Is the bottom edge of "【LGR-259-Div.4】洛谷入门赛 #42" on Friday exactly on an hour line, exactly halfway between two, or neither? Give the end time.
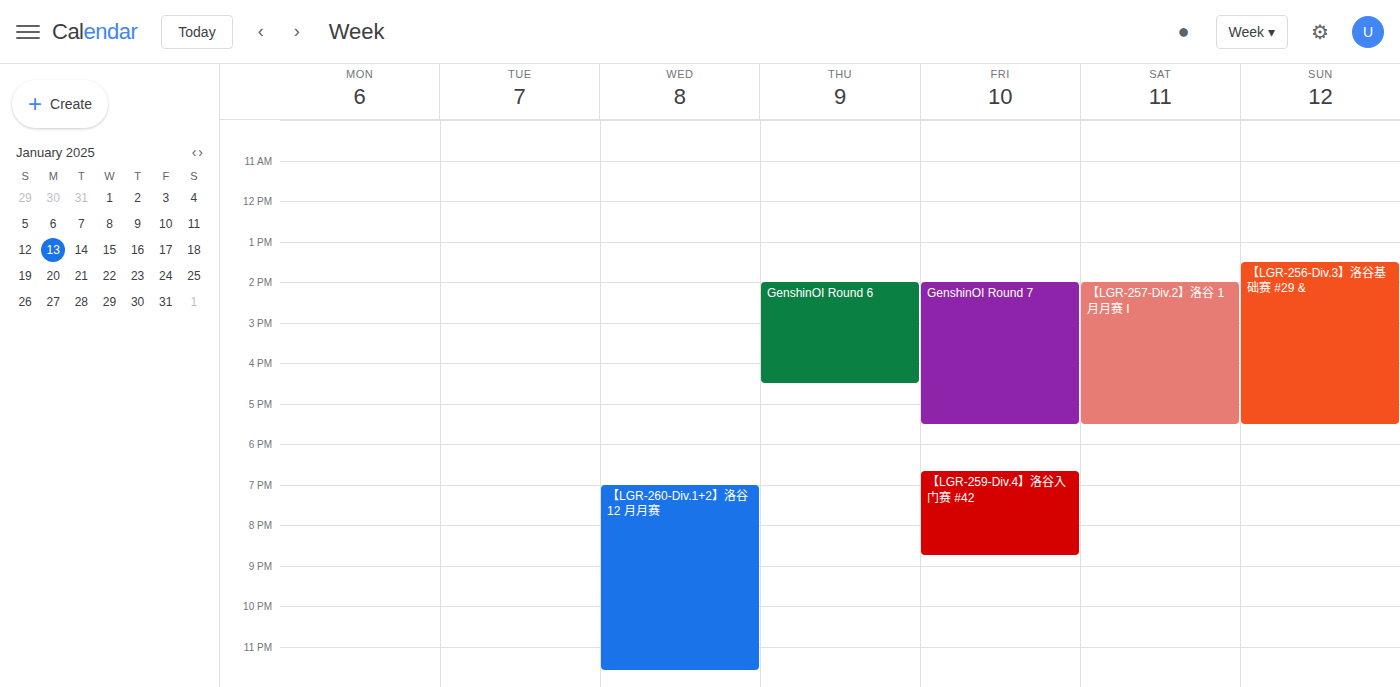
8:45 PM -- neither: three quarters of the way from the 8 PM line to the 9 PM line.